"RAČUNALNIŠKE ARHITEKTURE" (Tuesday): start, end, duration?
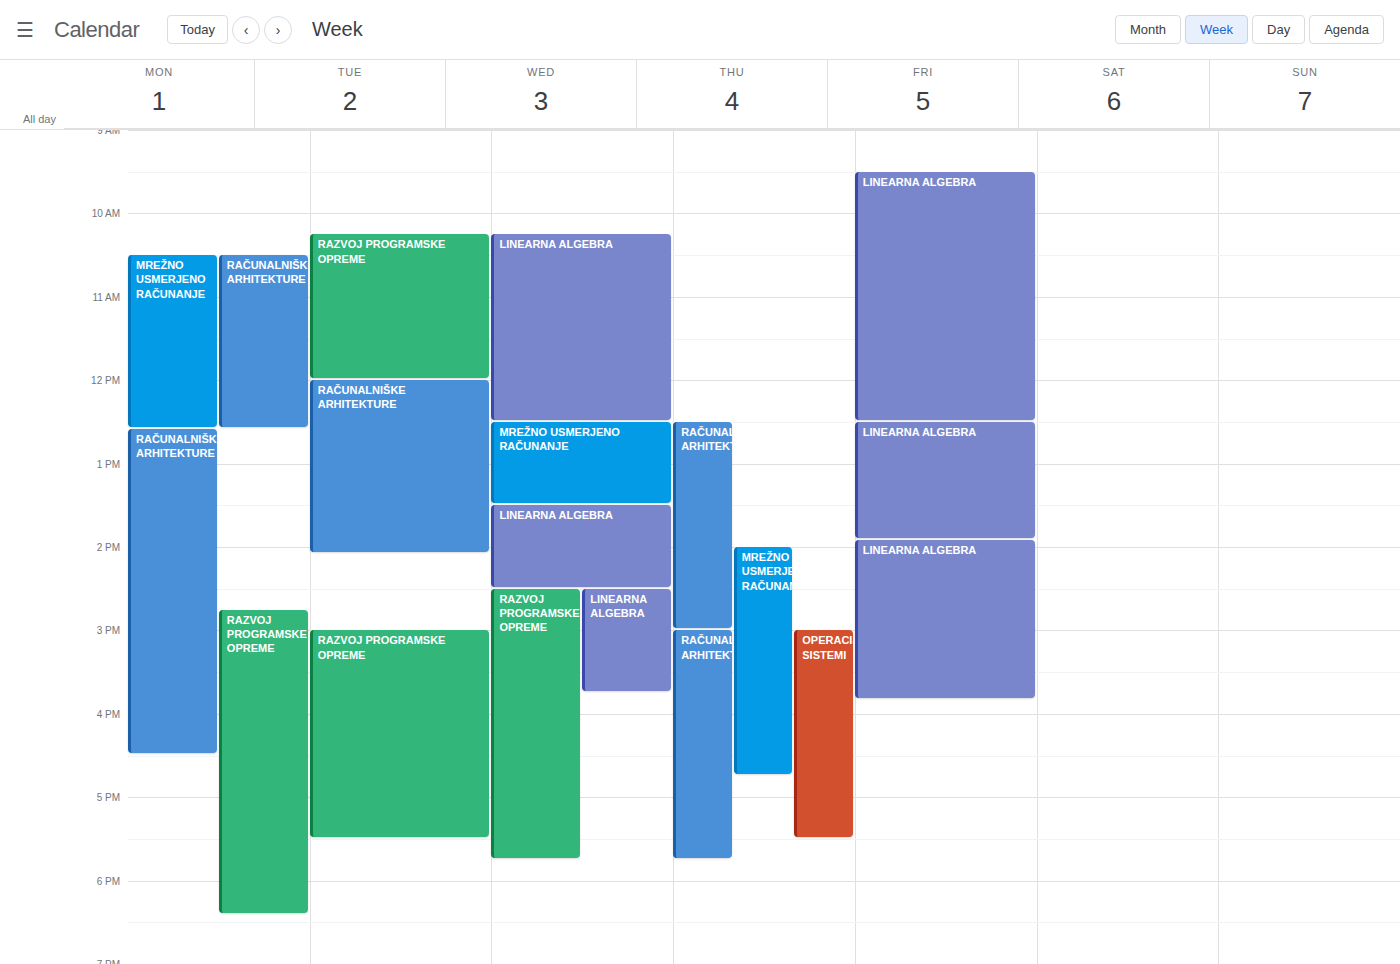
12:00 to 14:05, 2 hours 5 minutes